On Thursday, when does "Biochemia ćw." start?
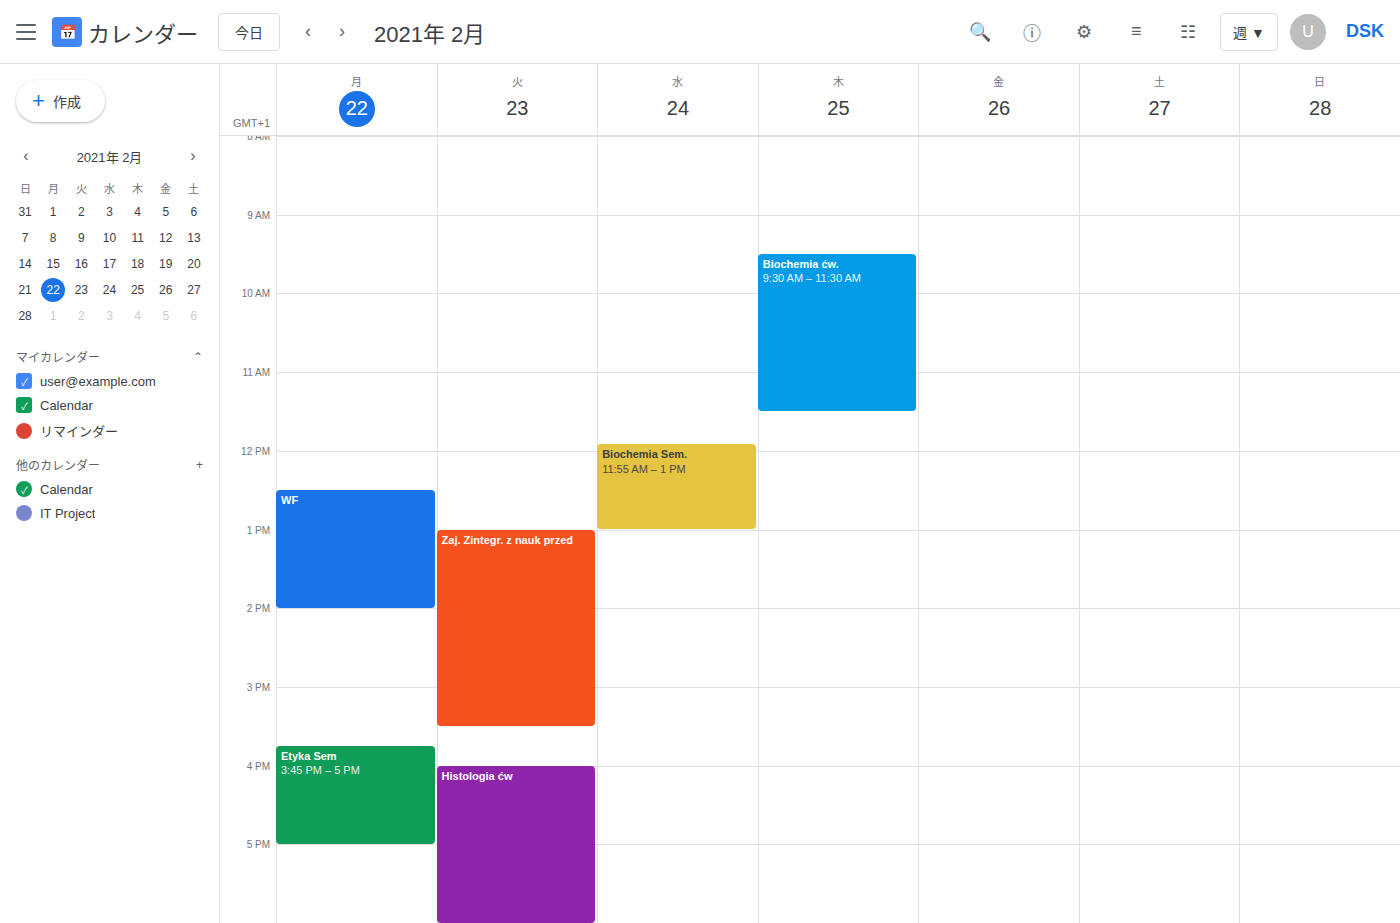
9:30 AM